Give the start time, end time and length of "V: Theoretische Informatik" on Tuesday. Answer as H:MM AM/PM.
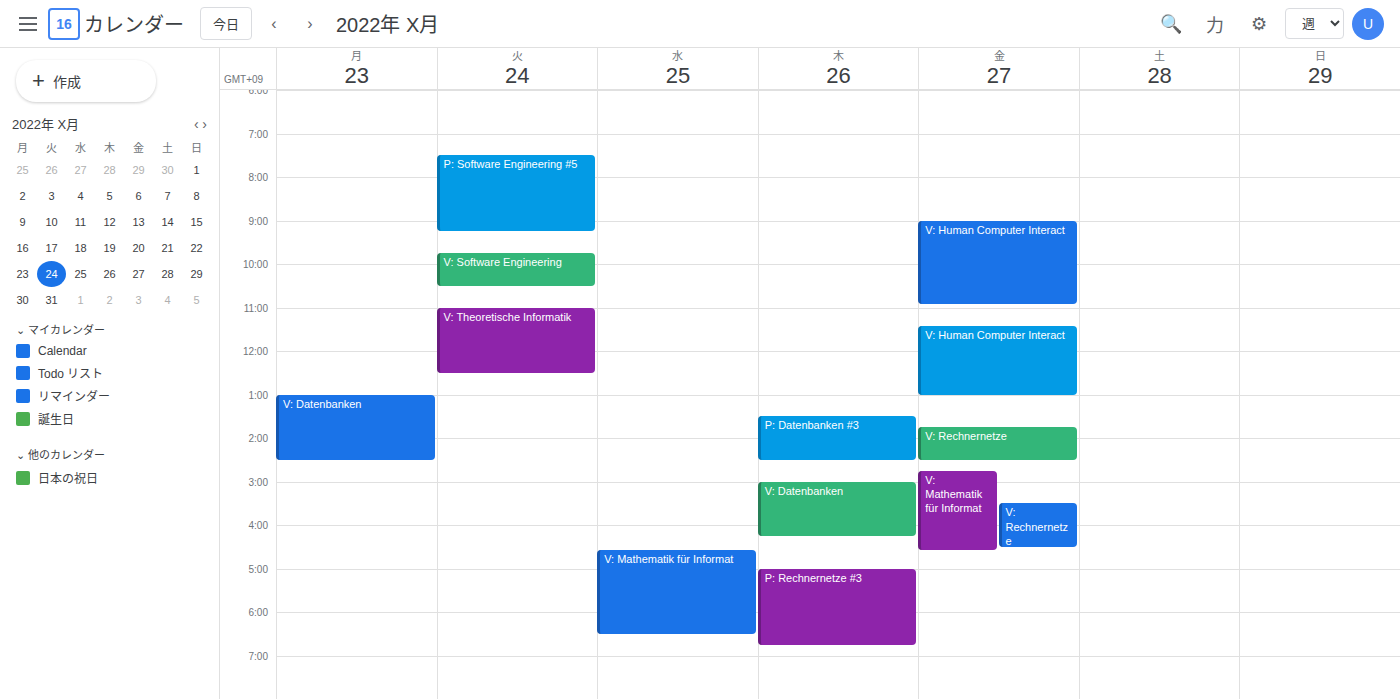
11:00 AM to 12:30 PM, 1 hour 30 minutes